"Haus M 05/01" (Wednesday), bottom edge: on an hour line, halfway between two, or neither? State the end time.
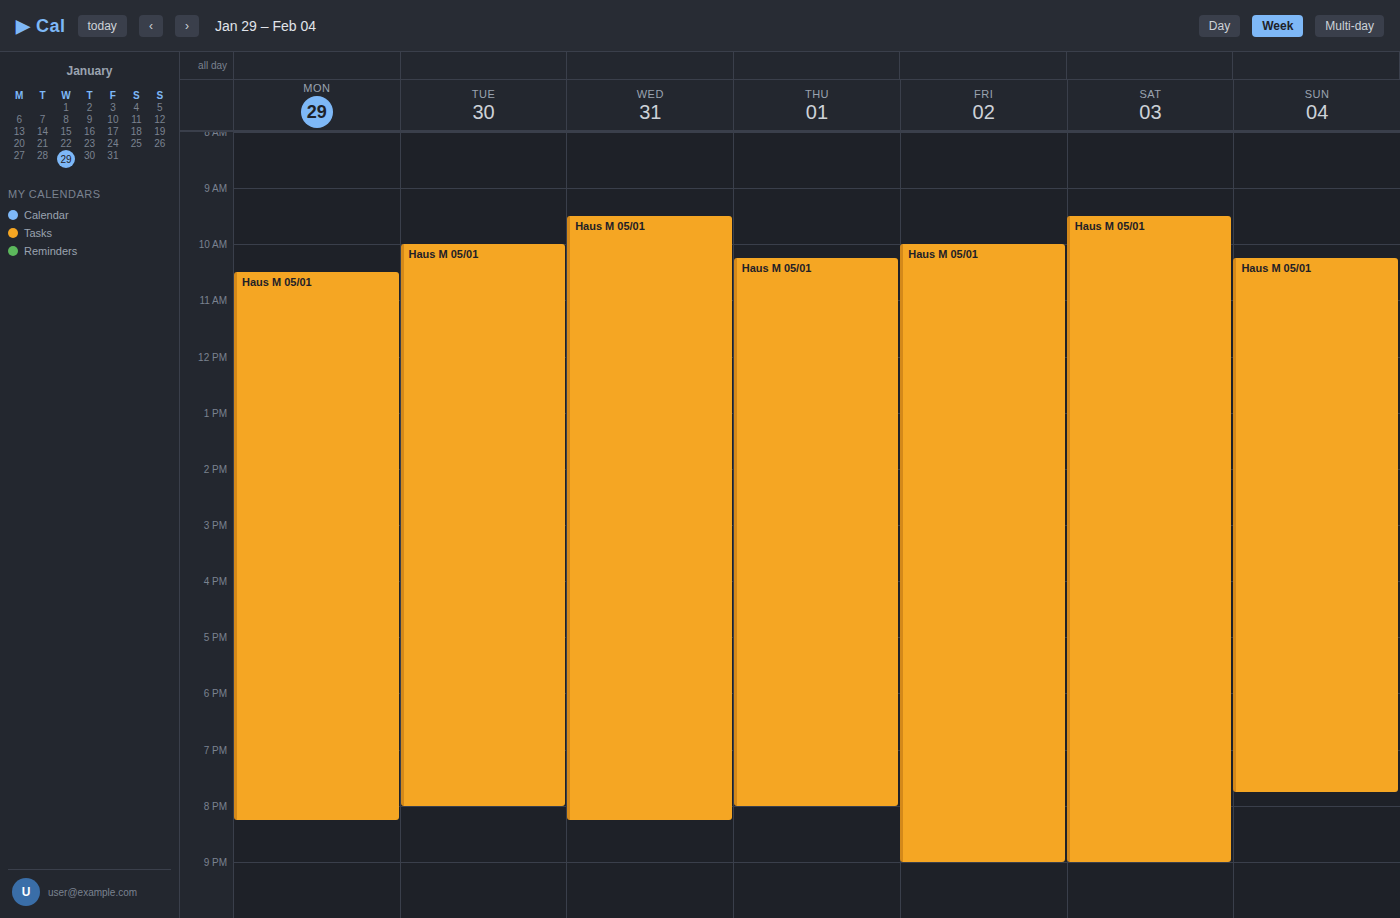
8:15 PM -- neither: a quarter of the way from the 8 PM line to the 9 PM line.